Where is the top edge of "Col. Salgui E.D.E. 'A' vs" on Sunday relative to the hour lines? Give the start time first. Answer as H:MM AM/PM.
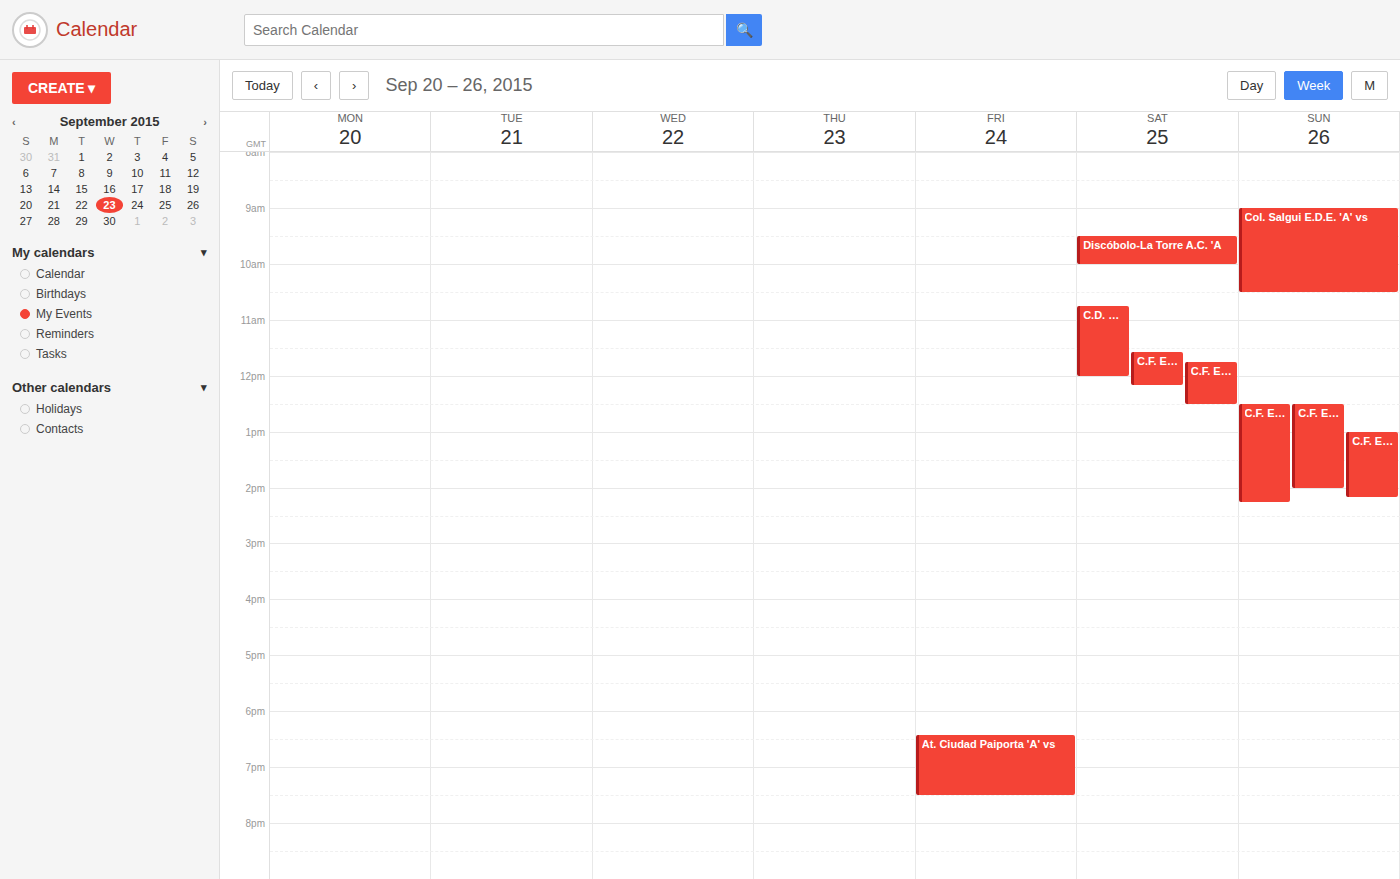
9:00 AM -- exactly on the 9 AM line.